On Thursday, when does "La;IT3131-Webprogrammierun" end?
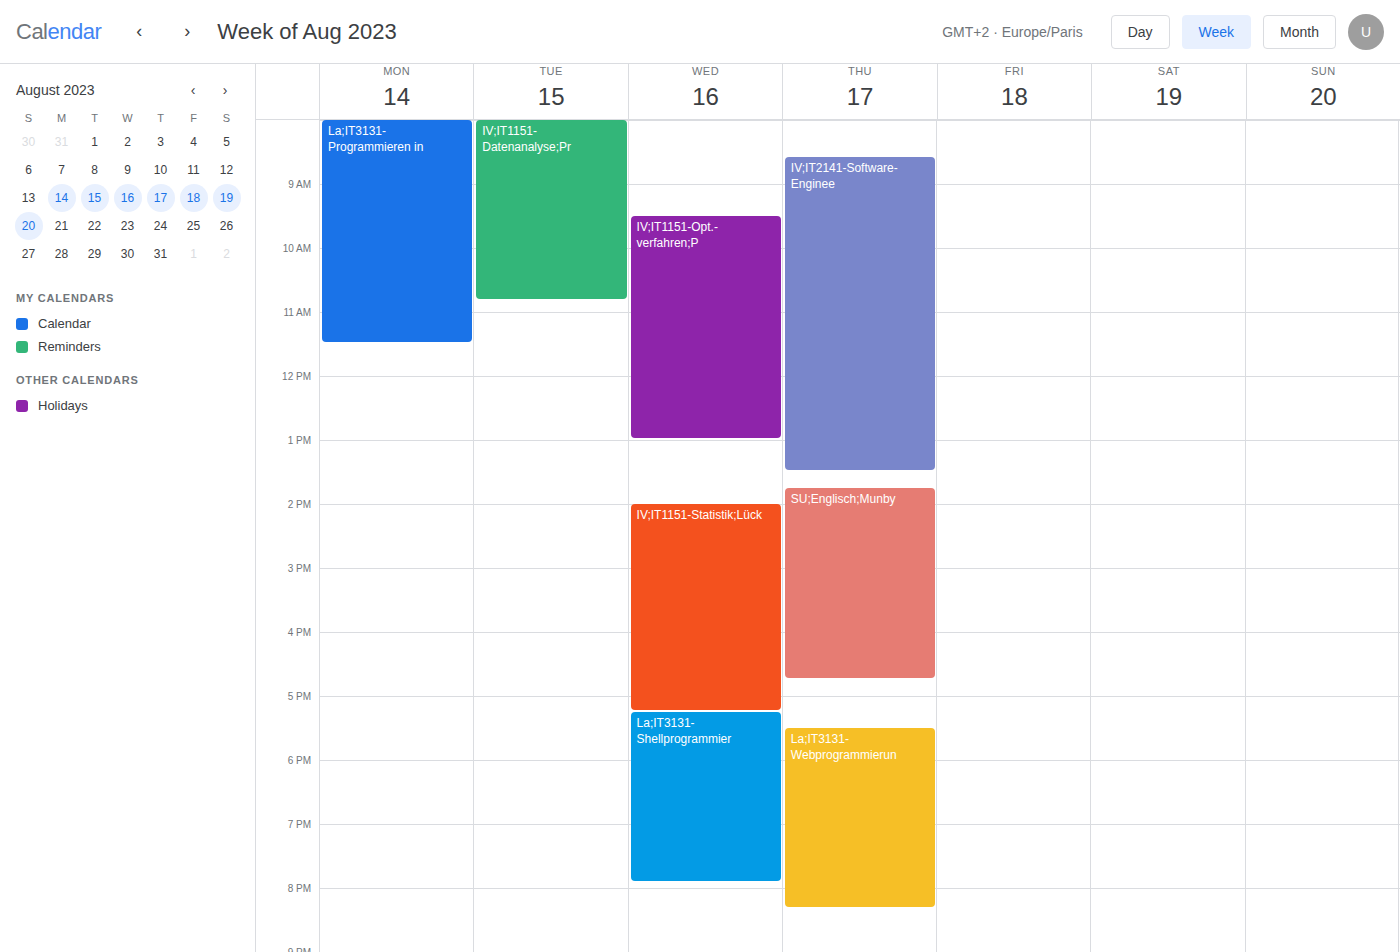
8:20 PM